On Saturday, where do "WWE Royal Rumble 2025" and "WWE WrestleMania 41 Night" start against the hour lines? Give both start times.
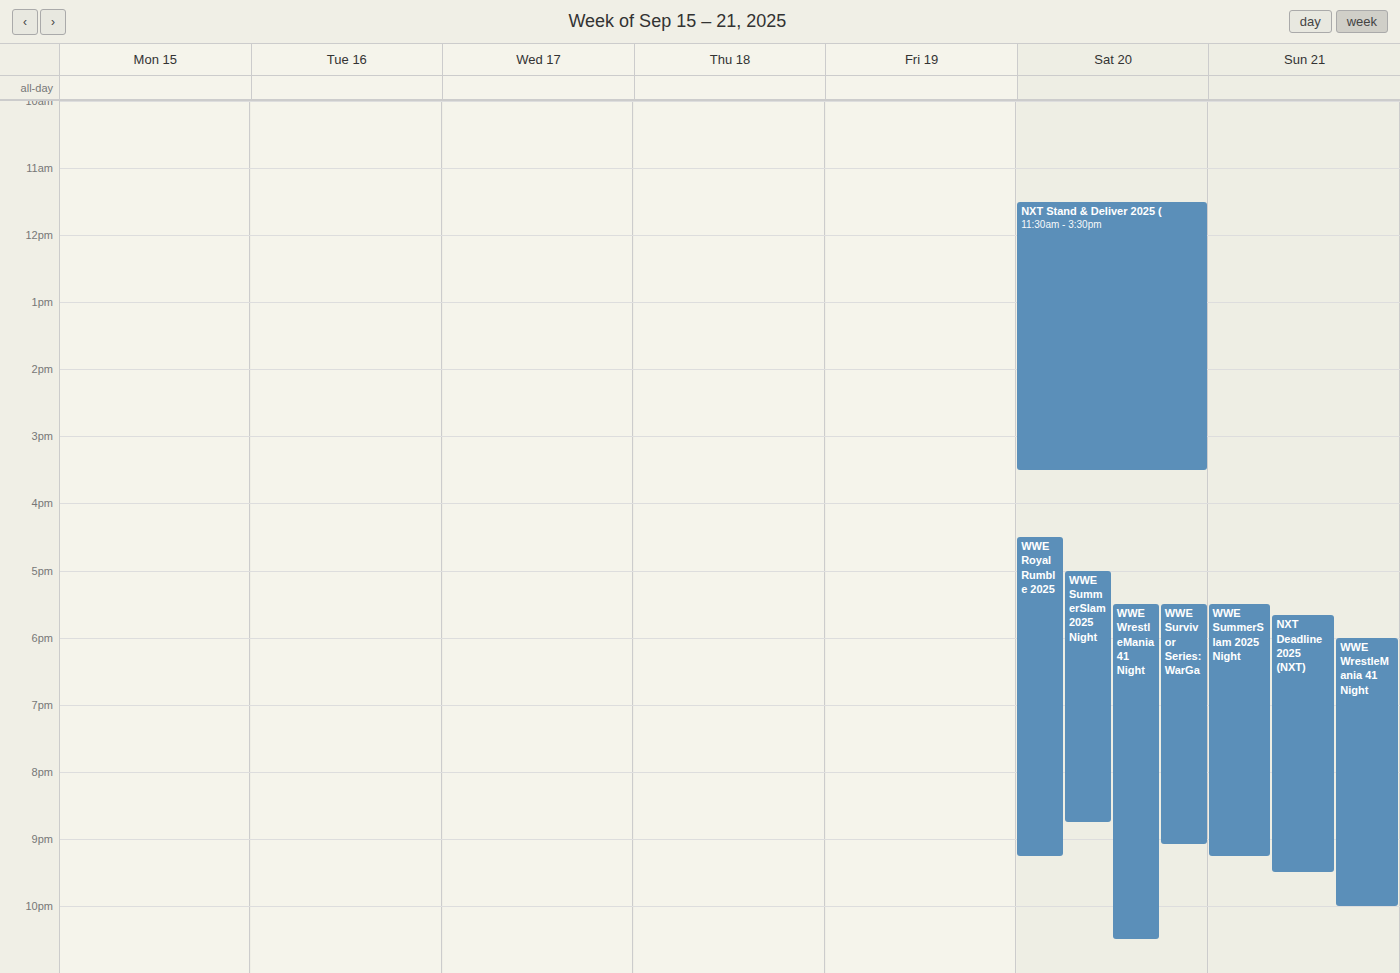
"WWE Royal Rumble 2025": 4:30 PM, halfway between the 4 PM and 5 PM lines. "WWE WrestleMania 41 Night": 5:30 PM, halfway between the 5 PM and 6 PM lines.